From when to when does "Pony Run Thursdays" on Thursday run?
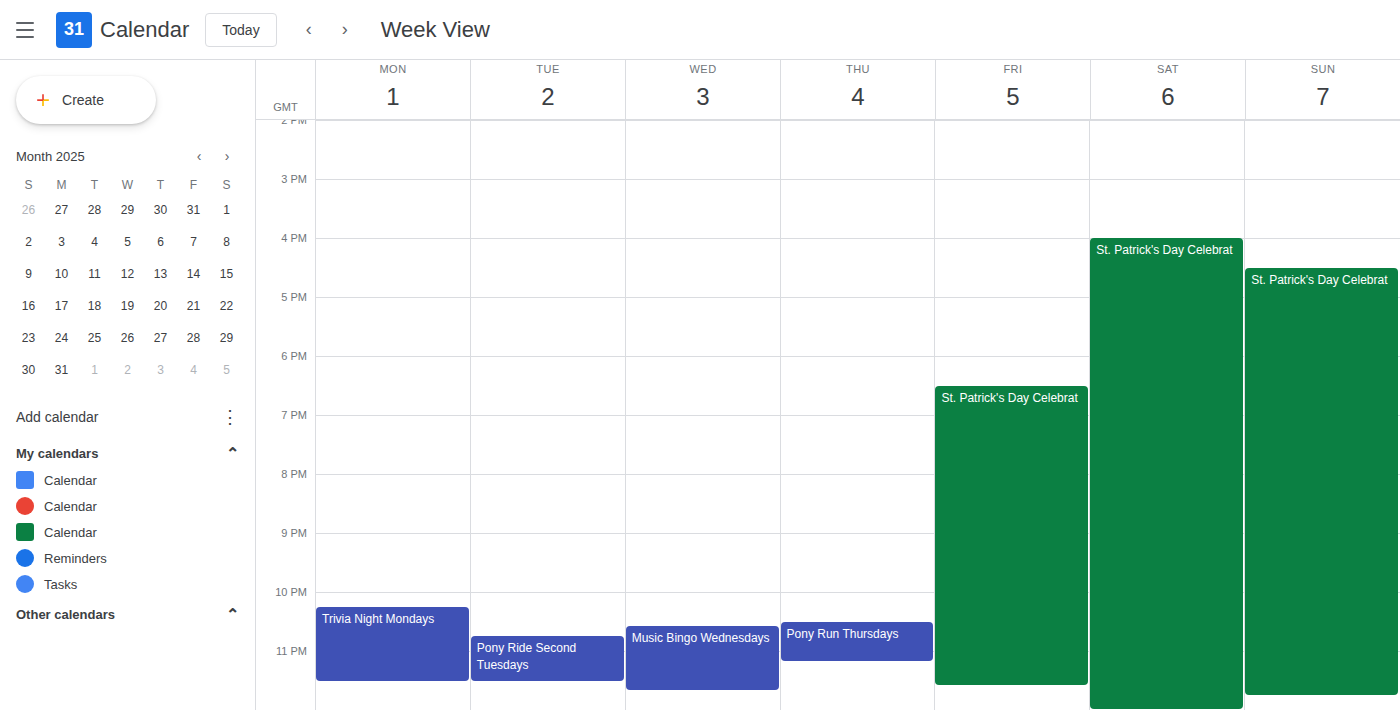
10:30 PM to 11:10 PM